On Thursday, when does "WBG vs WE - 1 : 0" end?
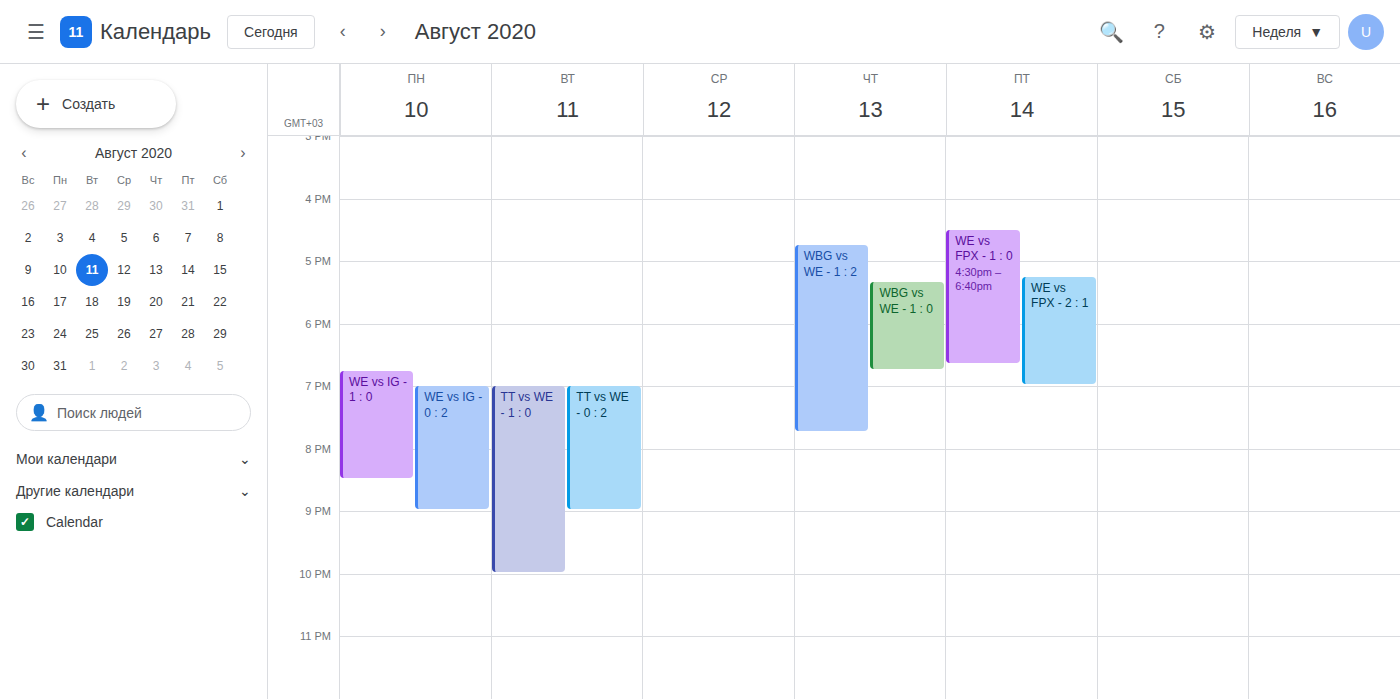
6:45 PM